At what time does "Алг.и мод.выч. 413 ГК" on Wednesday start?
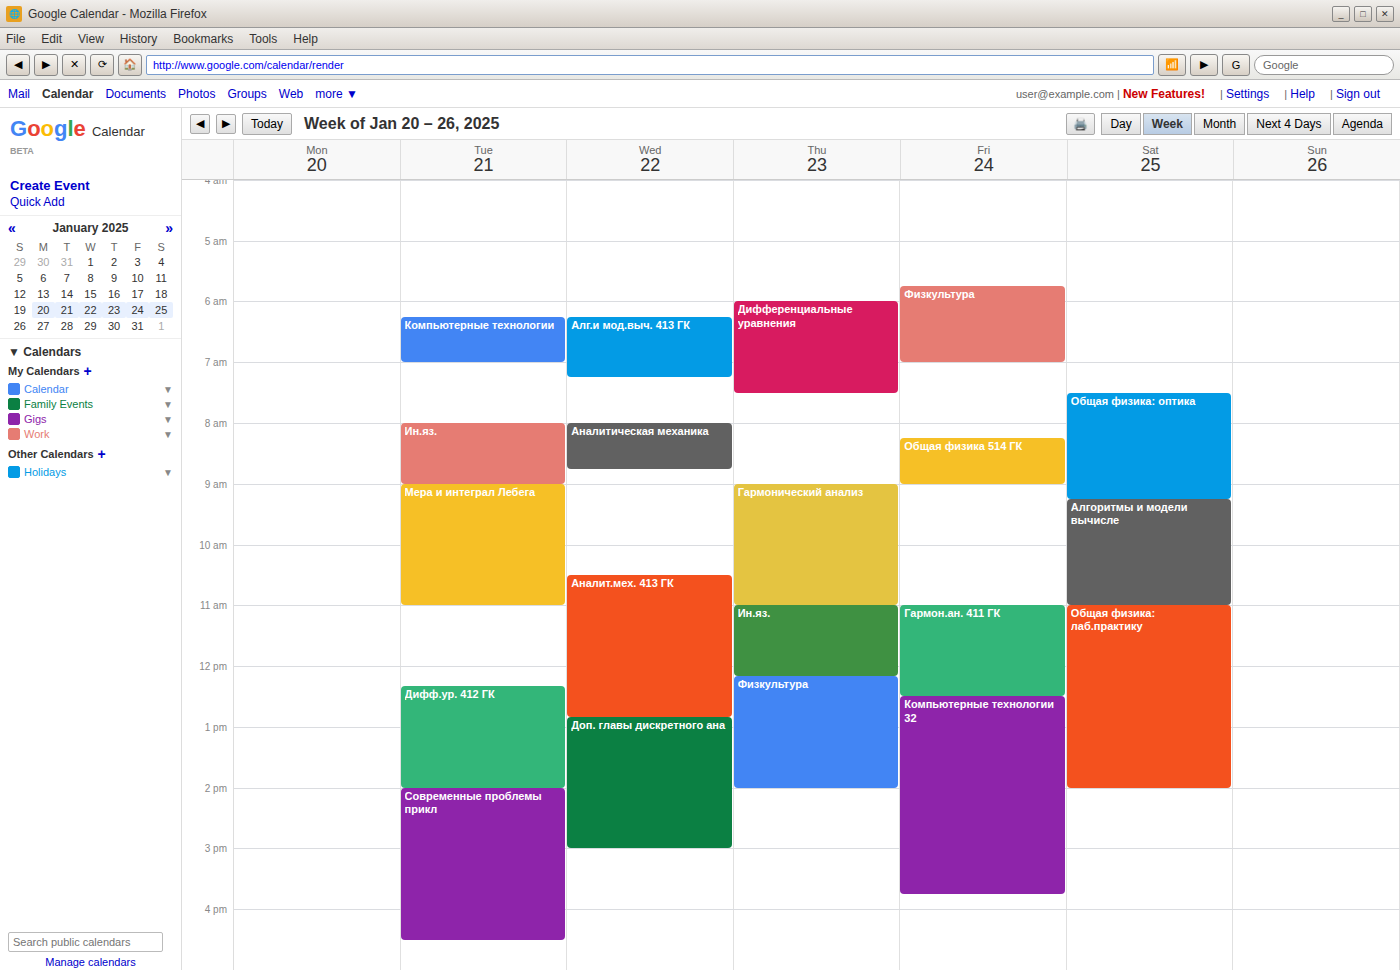
6:15 AM